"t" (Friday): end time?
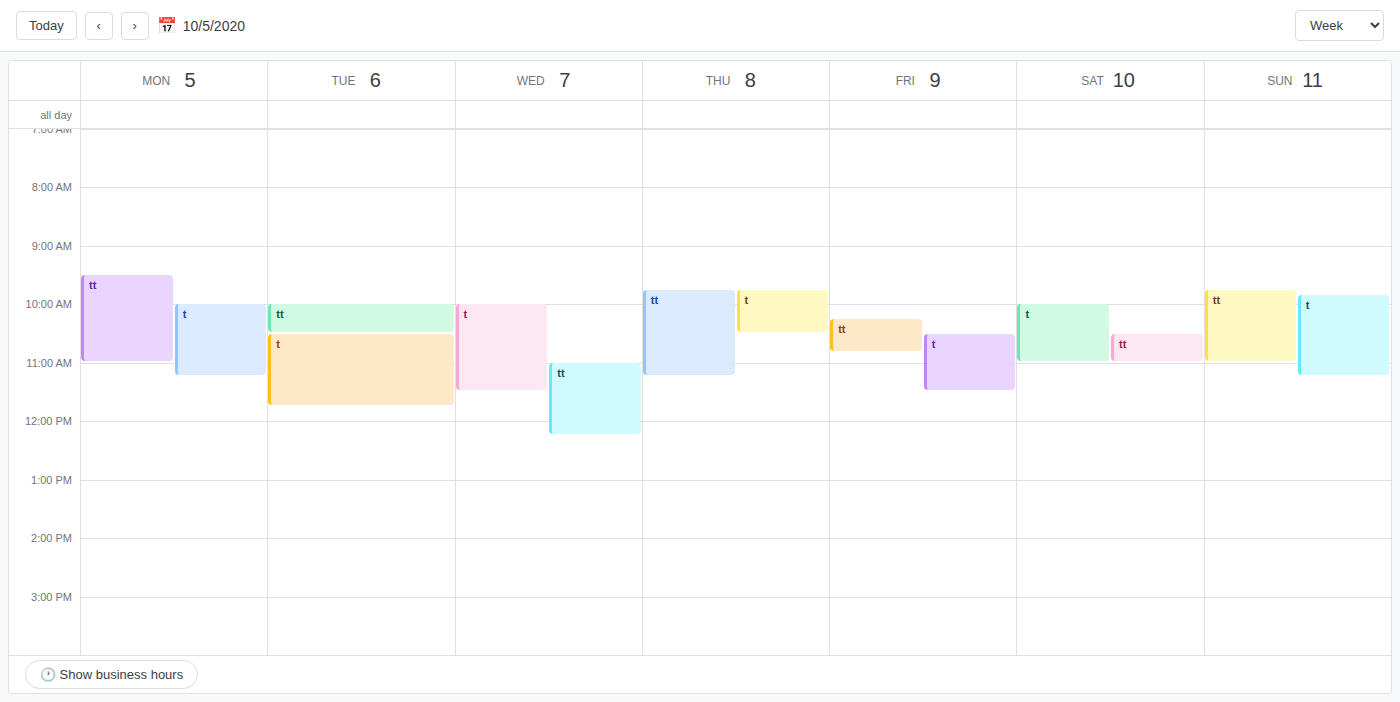
11:30 AM